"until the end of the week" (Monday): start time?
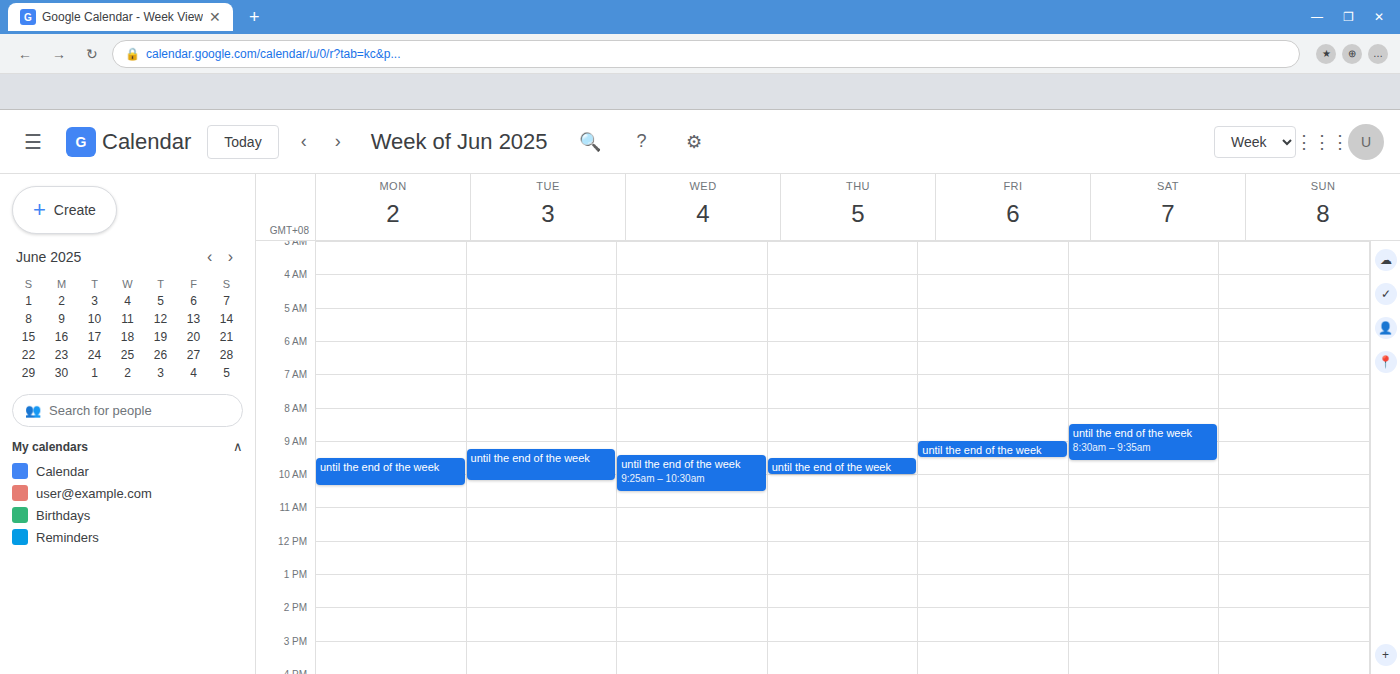
9:30 AM